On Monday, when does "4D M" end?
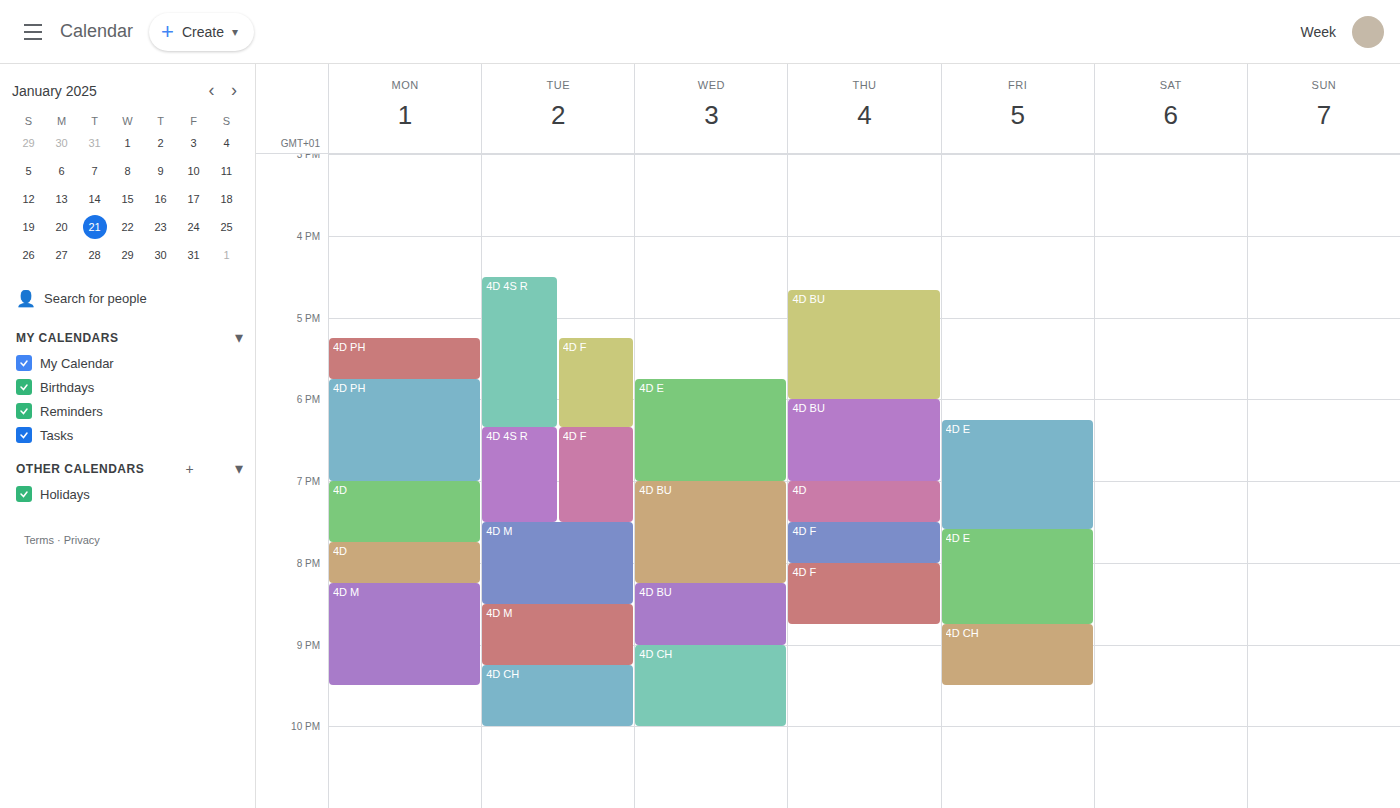
9:30 PM